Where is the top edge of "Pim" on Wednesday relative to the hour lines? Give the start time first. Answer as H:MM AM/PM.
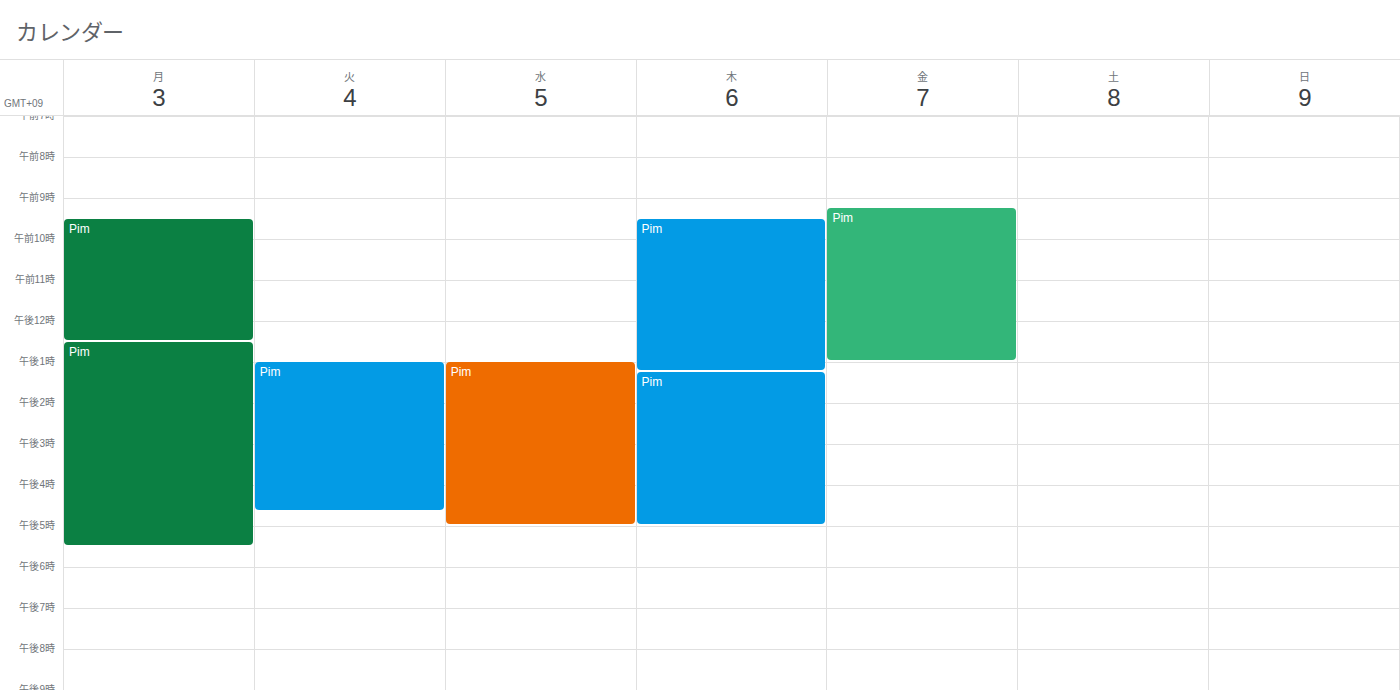
1:00 PM -- exactly on the 1 PM line.